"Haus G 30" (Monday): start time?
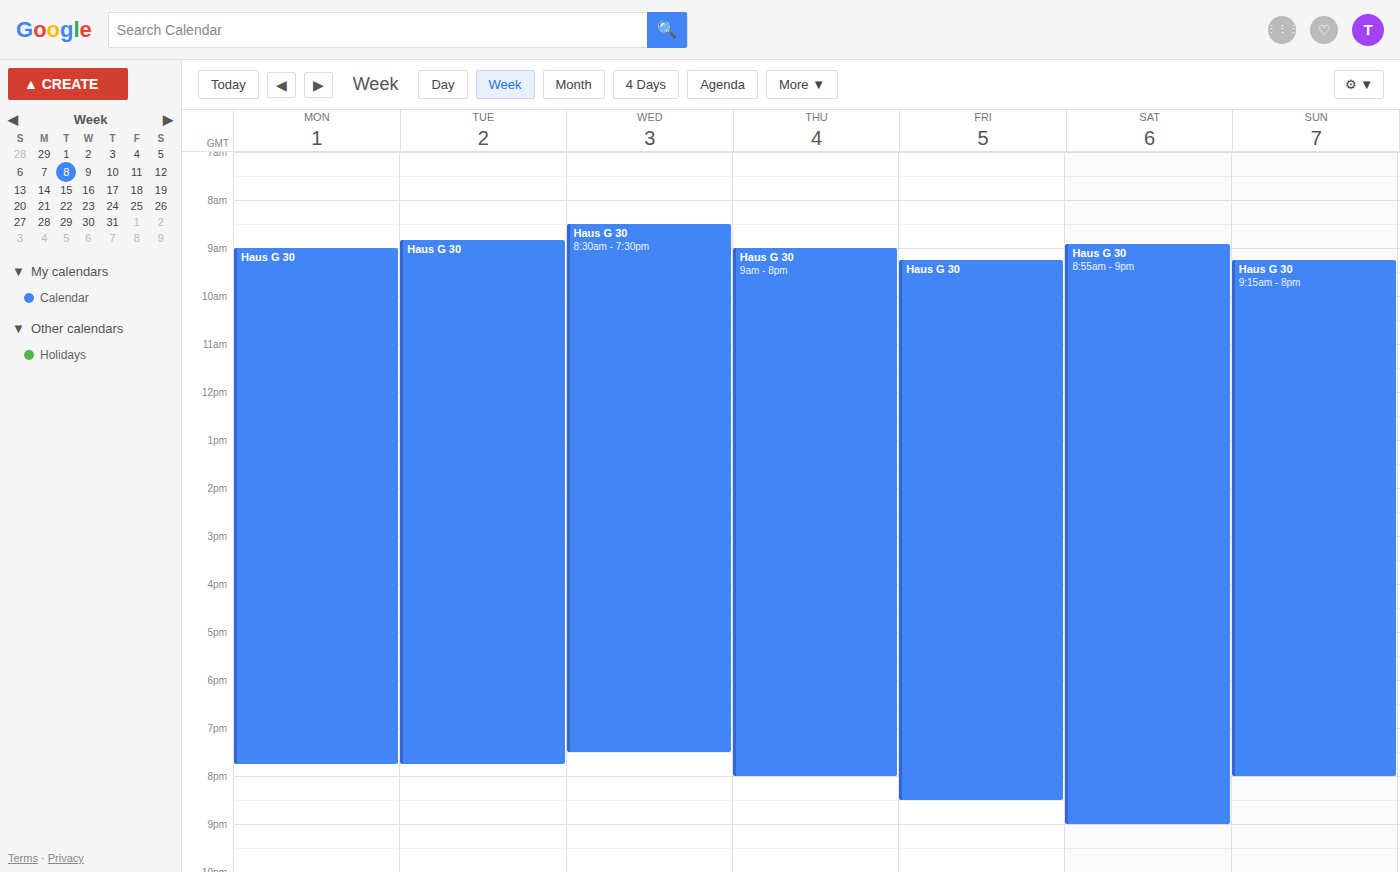
9:00 AM